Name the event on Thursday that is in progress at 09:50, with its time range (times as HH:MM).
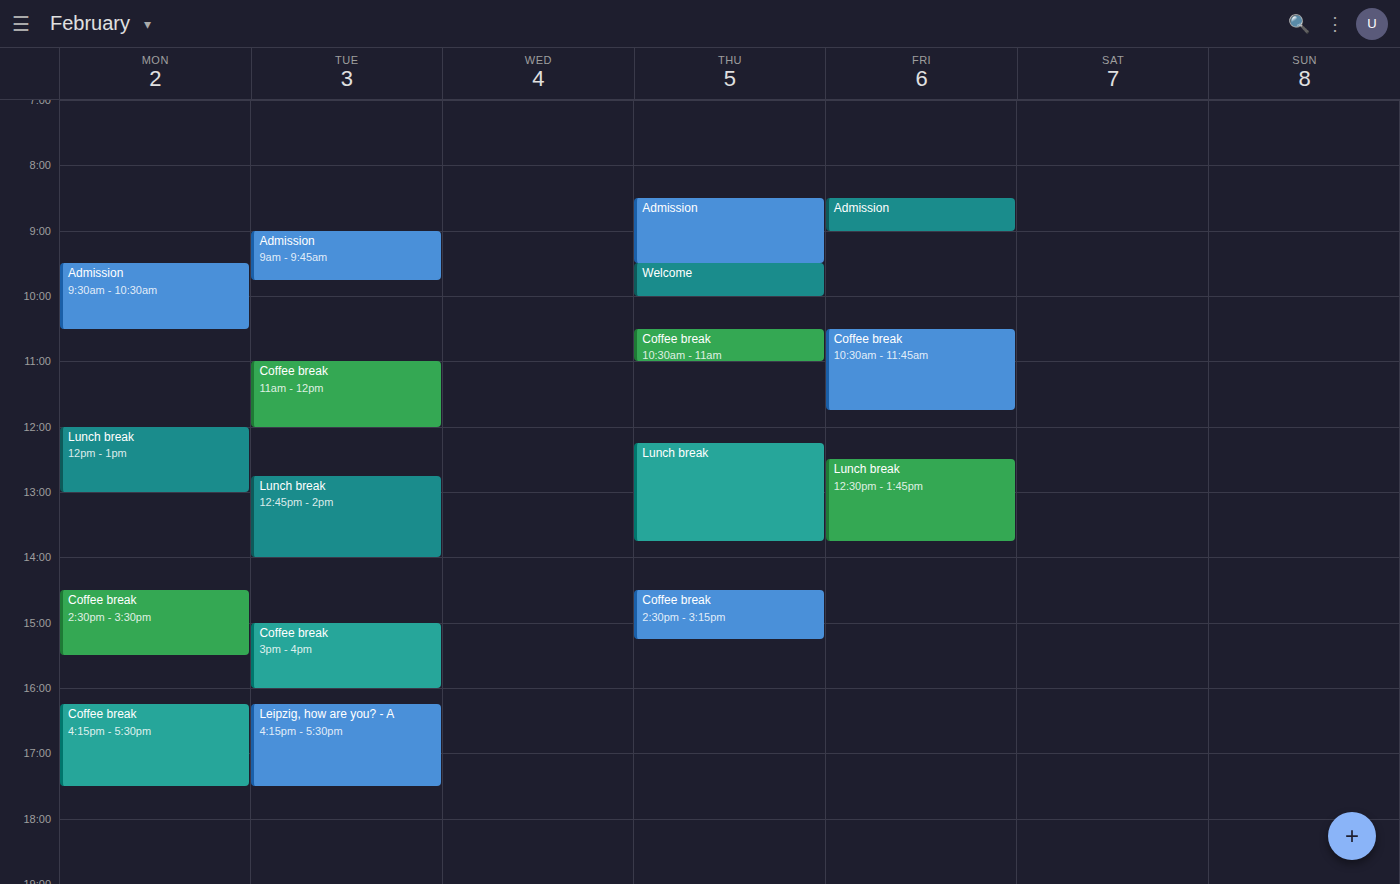
"Welcome", 09:30 to 10:00